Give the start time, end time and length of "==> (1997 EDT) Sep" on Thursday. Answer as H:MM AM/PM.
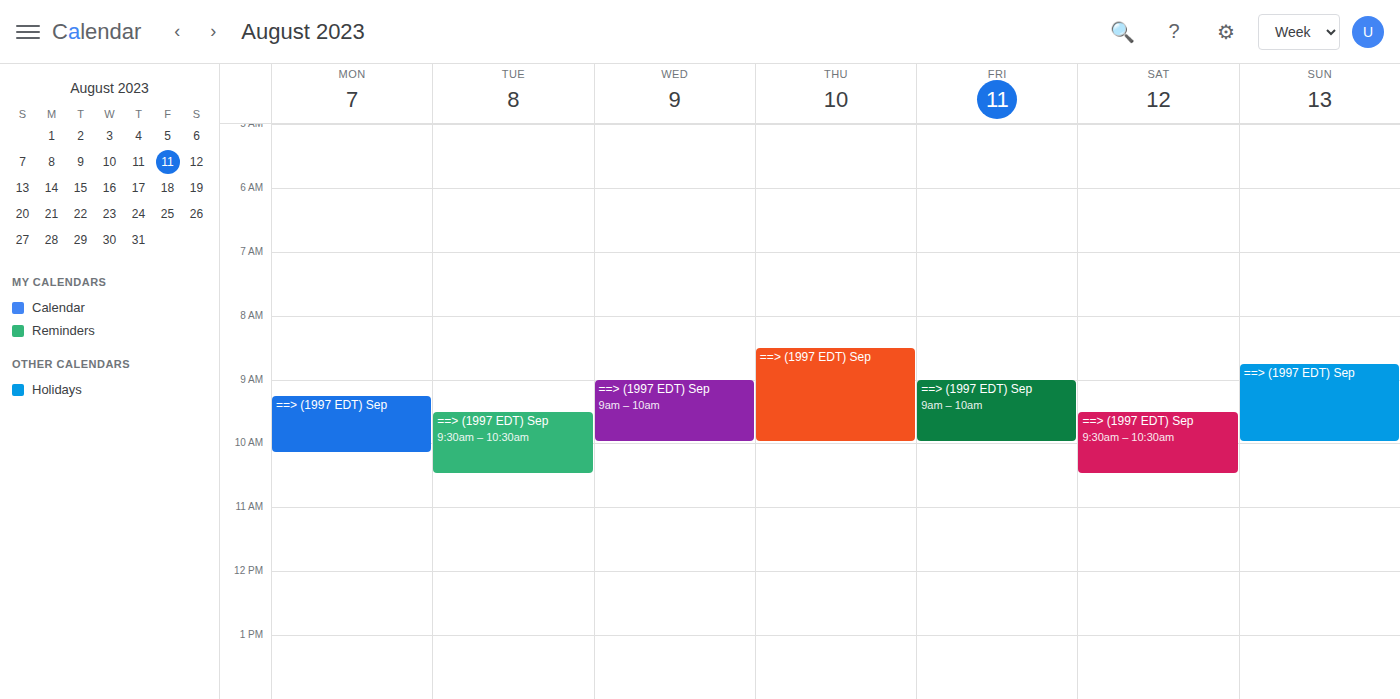
8:30 AM to 10:00 AM, 1 hour 30 minutes